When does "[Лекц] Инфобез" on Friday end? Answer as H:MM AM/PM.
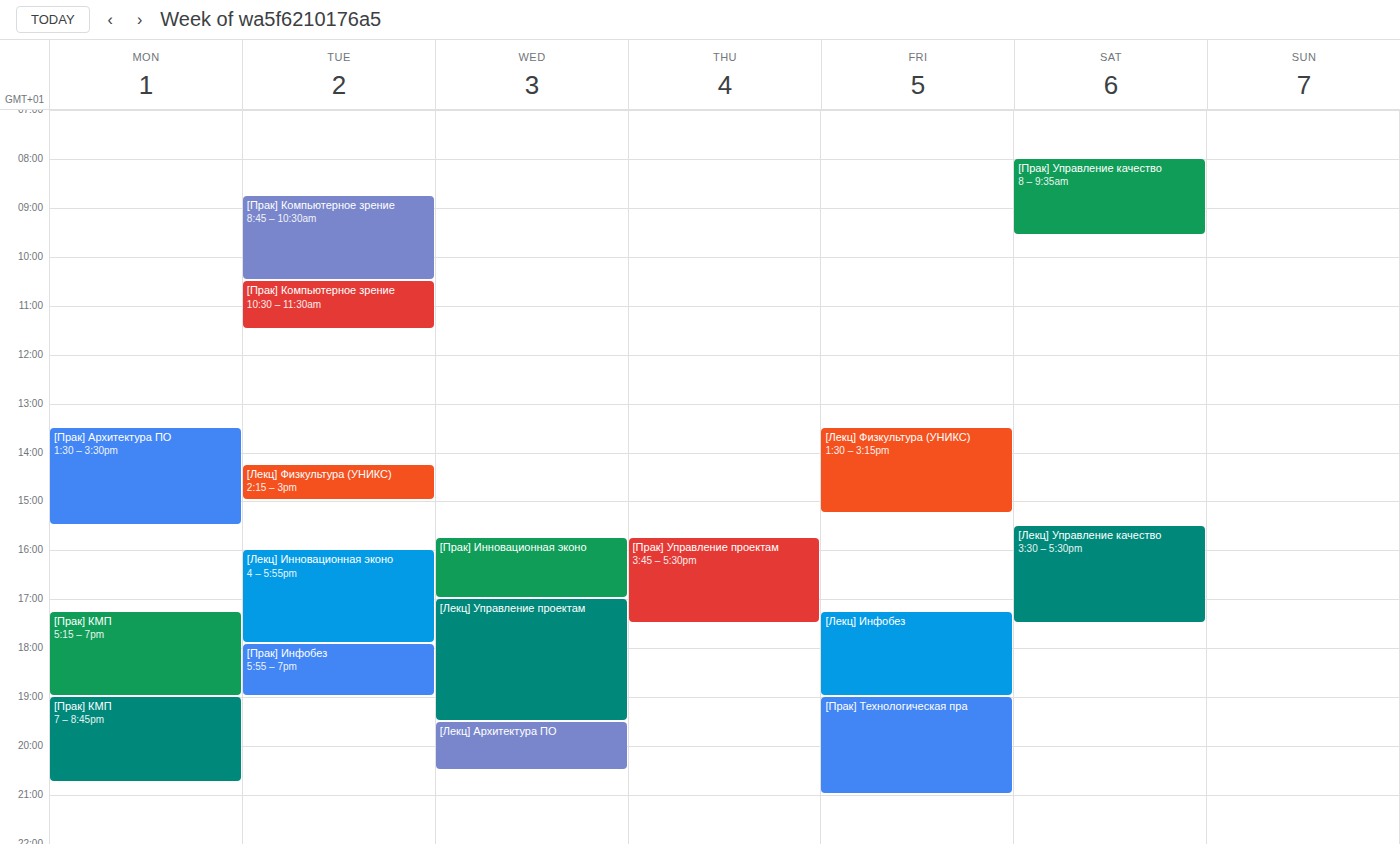
7:00 PM